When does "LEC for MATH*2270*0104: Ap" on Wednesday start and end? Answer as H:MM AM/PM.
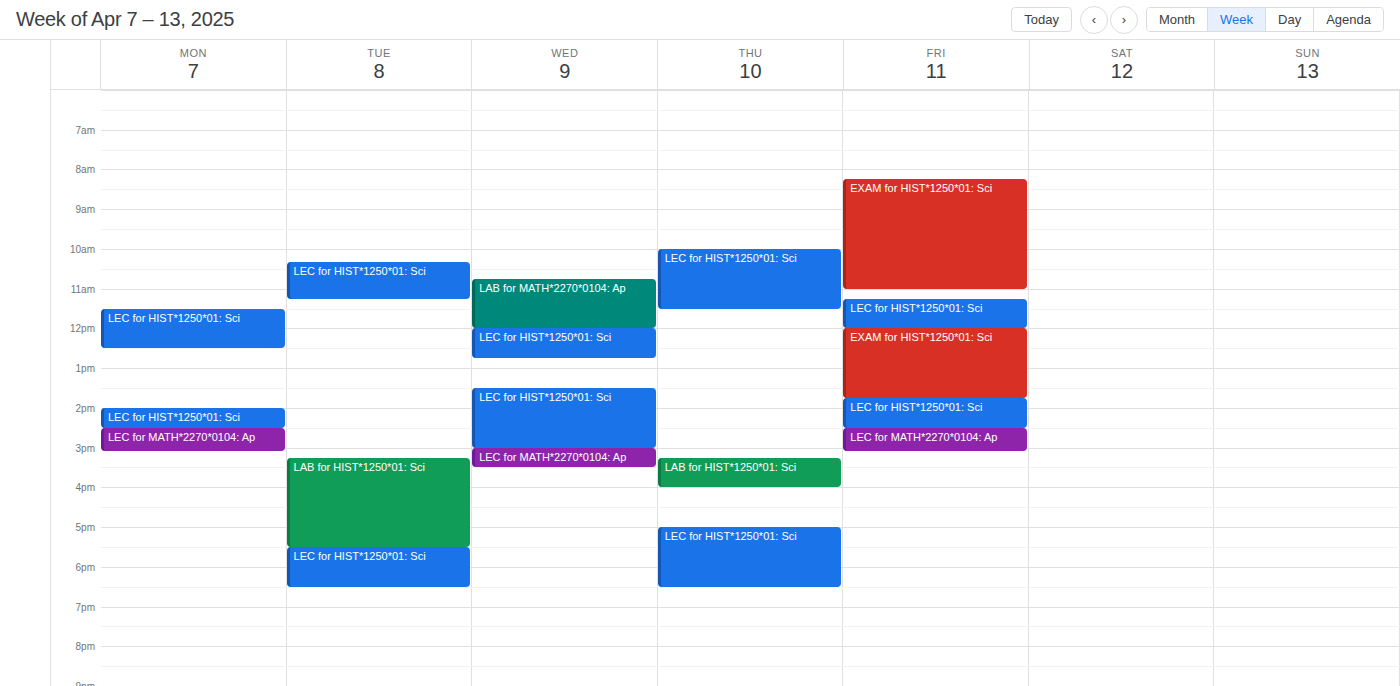
3:00 PM to 3:30 PM